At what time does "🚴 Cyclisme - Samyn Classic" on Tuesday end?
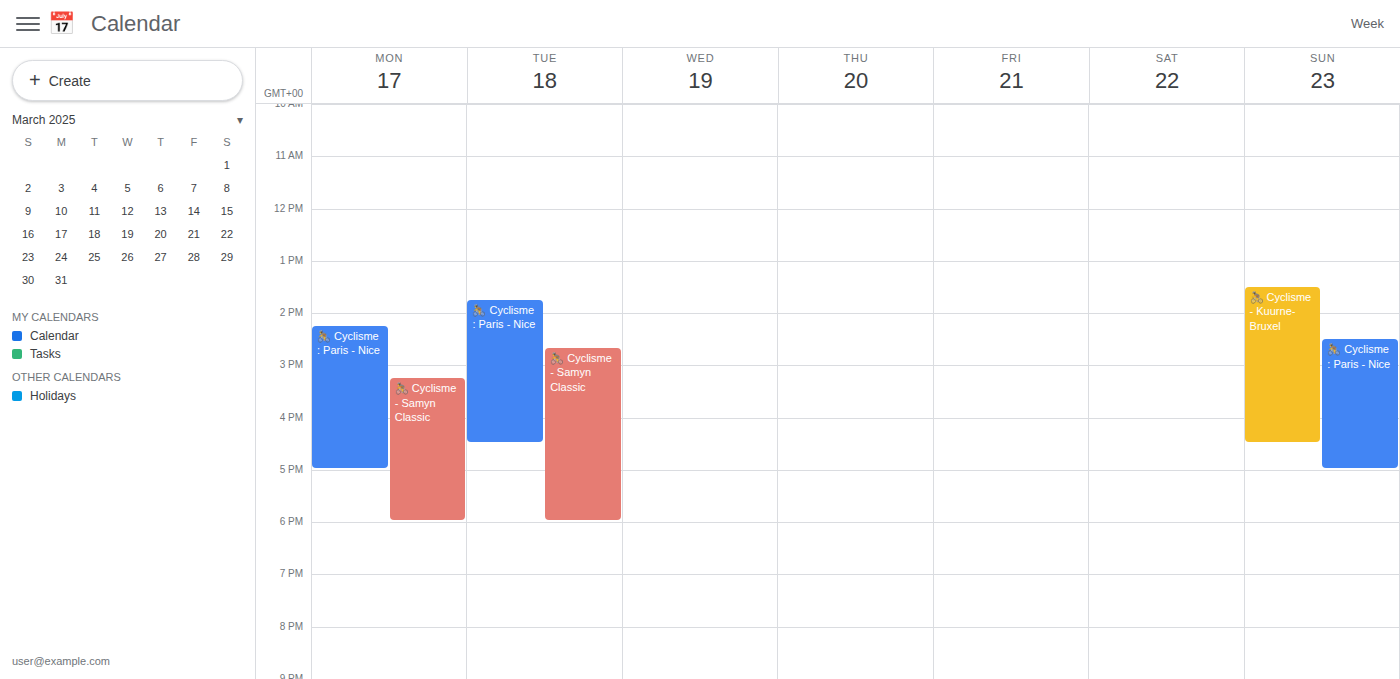
6:00 PM